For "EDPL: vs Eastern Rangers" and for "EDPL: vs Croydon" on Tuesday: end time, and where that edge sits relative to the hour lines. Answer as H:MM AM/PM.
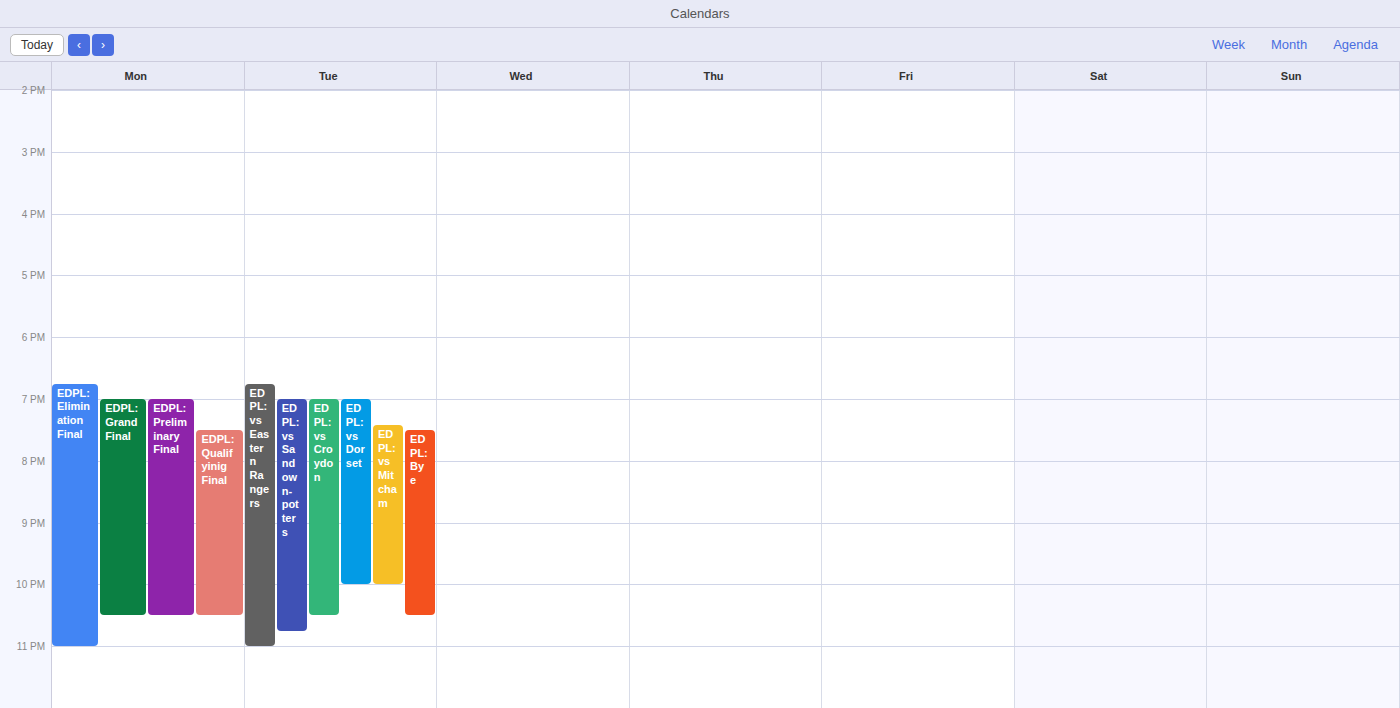
"EDPL: vs Eastern Rangers": 11:00 PM, exactly on the 11 PM line. "EDPL: vs Croydon": 10:30 PM, halfway between the 10 PM and 11 PM lines.